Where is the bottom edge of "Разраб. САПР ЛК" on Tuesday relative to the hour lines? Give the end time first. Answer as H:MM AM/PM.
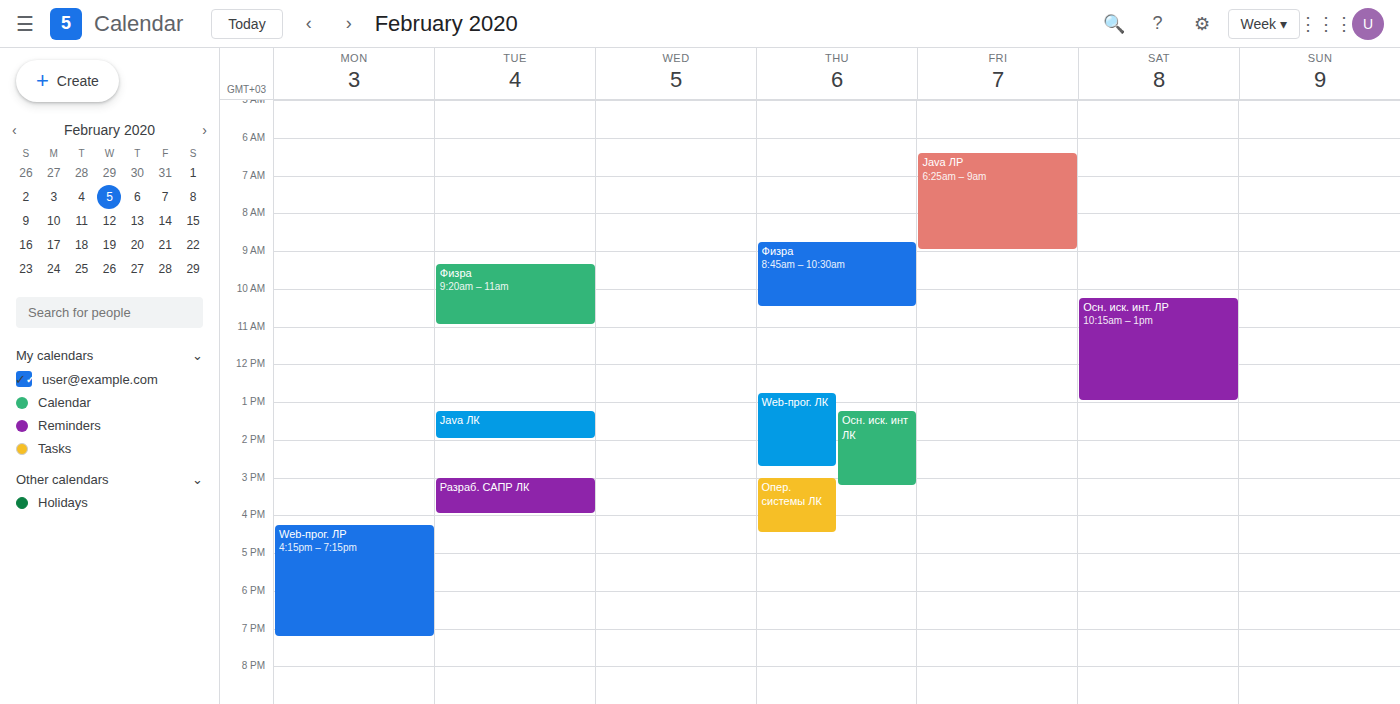
4:00 PM -- exactly on the 4 PM line.